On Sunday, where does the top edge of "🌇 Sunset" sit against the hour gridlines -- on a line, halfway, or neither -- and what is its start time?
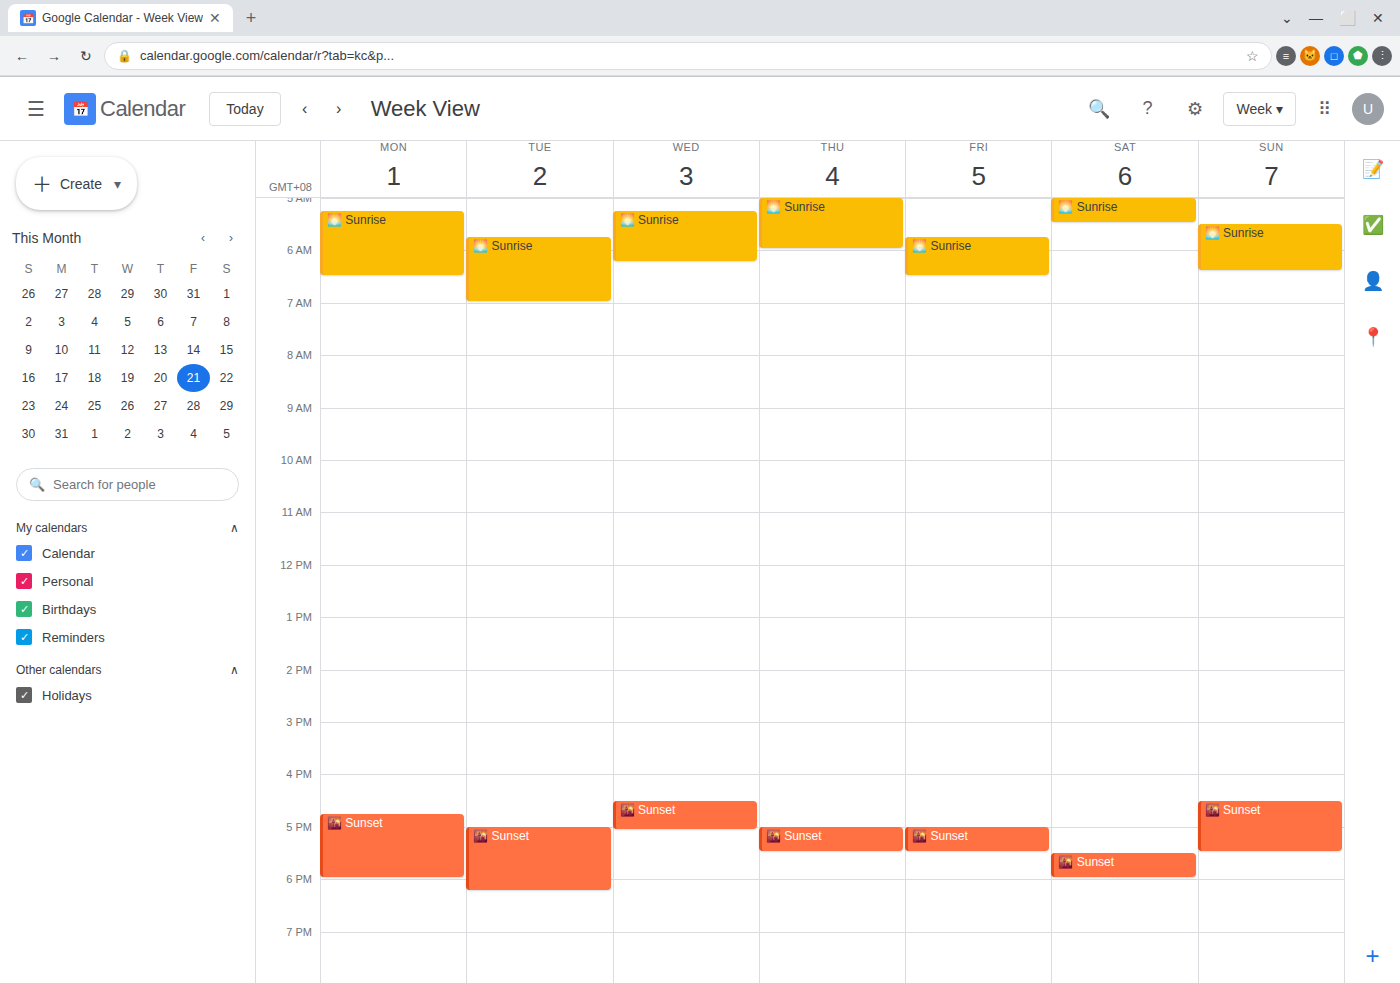
4:30 PM -- halfway between the 4 PM and 5 PM lines.